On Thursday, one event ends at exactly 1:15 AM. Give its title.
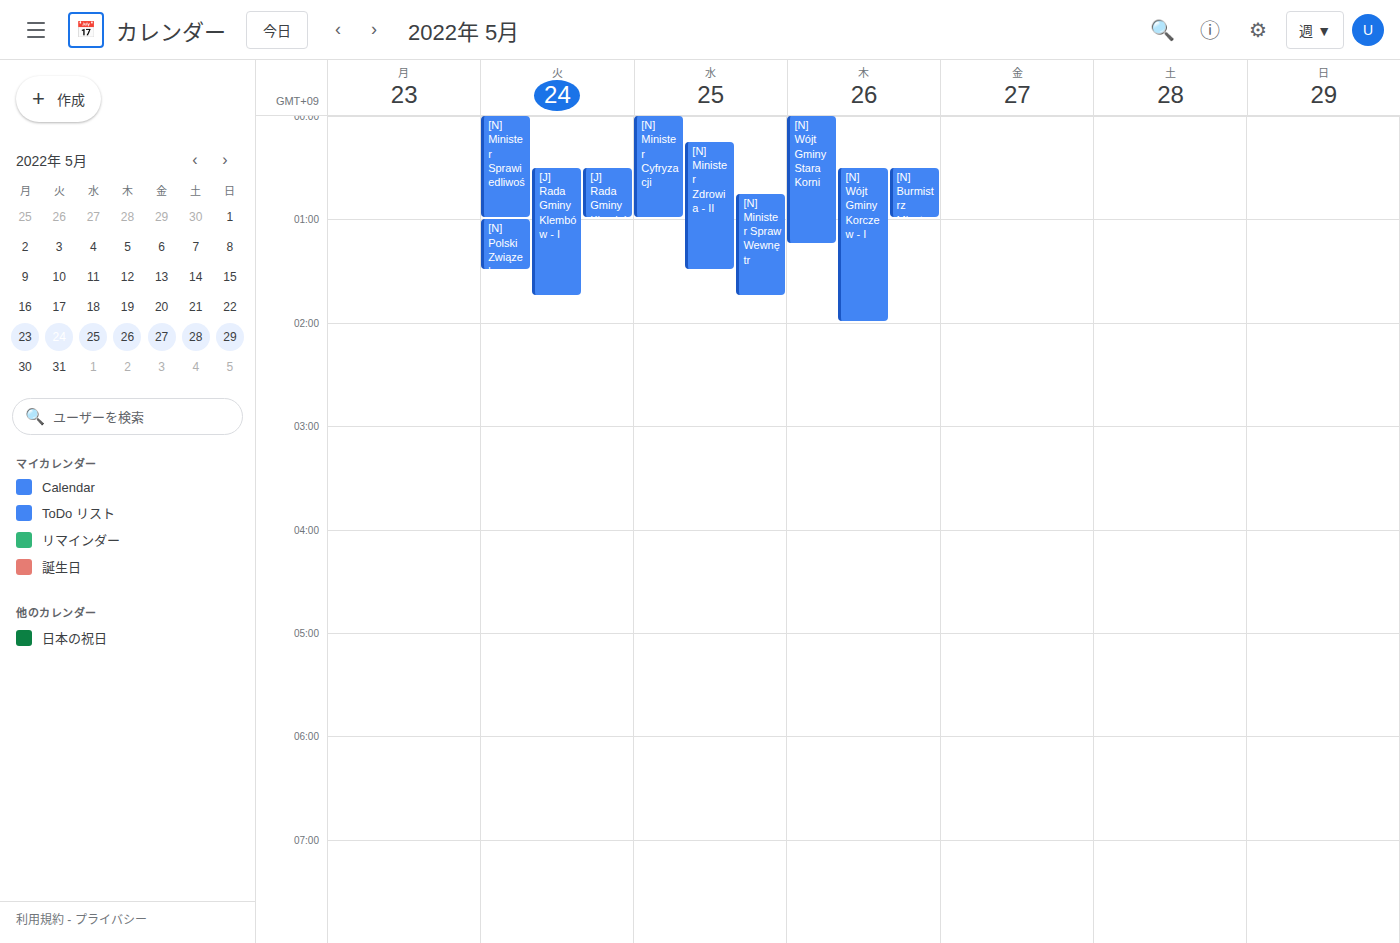
"[N] Wójt Gminy Stara Korni"